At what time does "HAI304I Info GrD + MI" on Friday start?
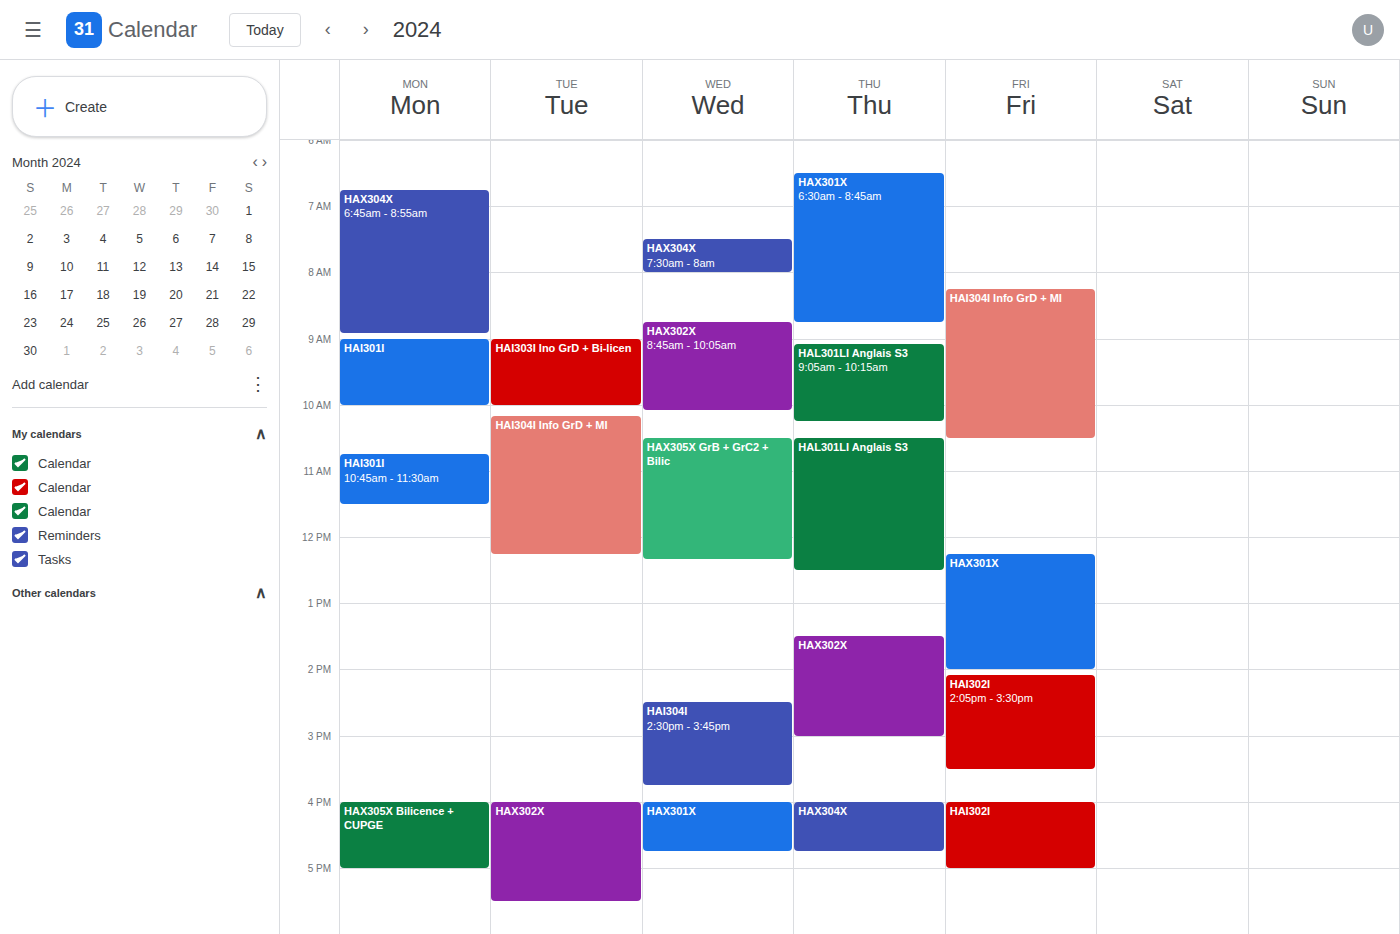
8:15 AM